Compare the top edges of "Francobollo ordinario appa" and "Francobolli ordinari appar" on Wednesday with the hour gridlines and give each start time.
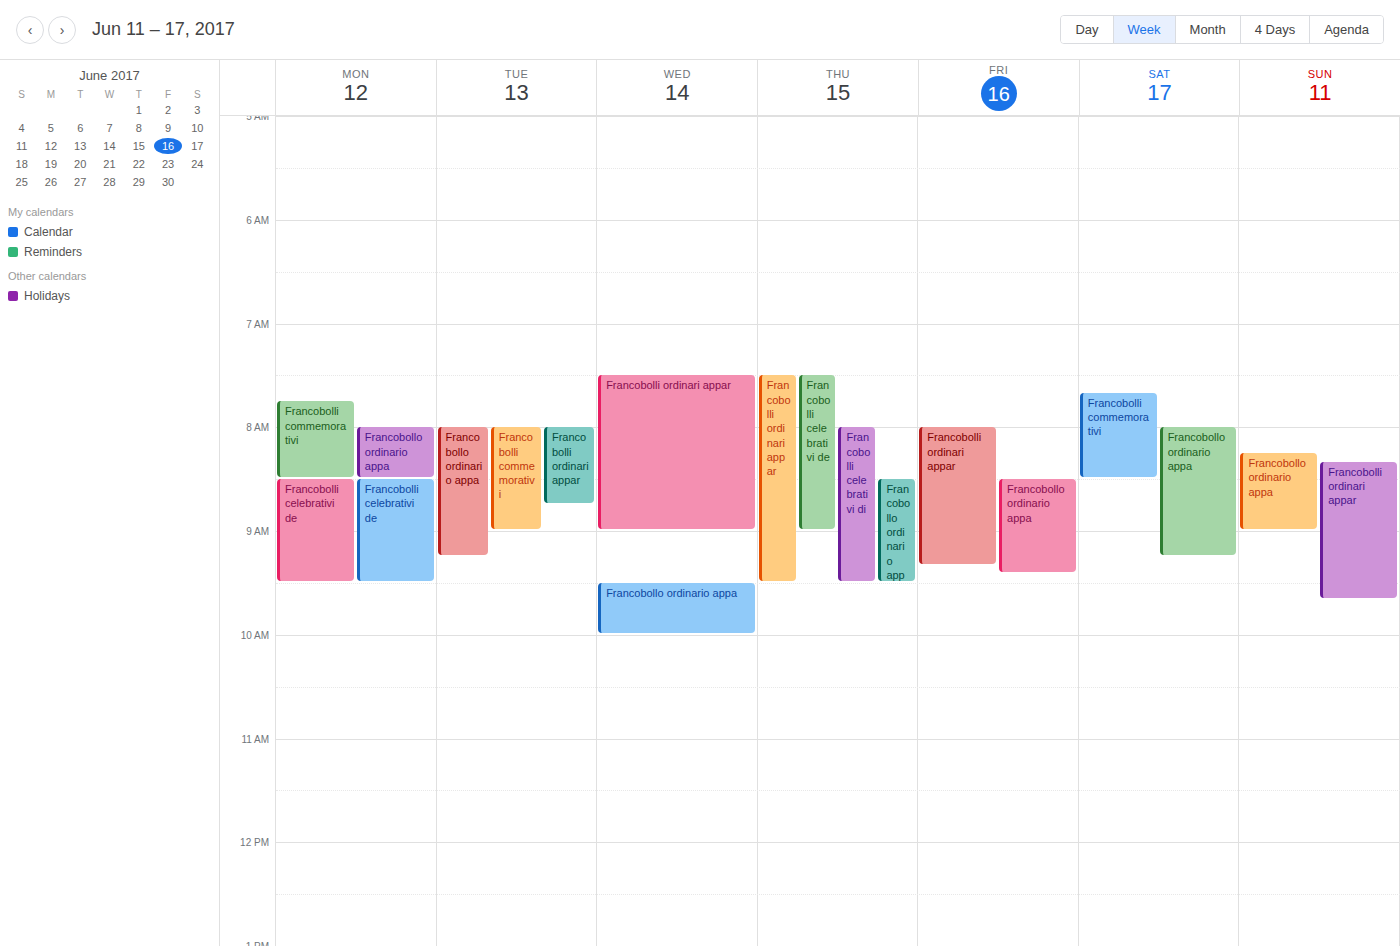
"Francobollo ordinario appa": 9:30 AM, halfway between the 9 AM and 10 AM lines. "Francobolli ordinari appar": 7:30 AM, halfway between the 7 AM and 8 AM lines.